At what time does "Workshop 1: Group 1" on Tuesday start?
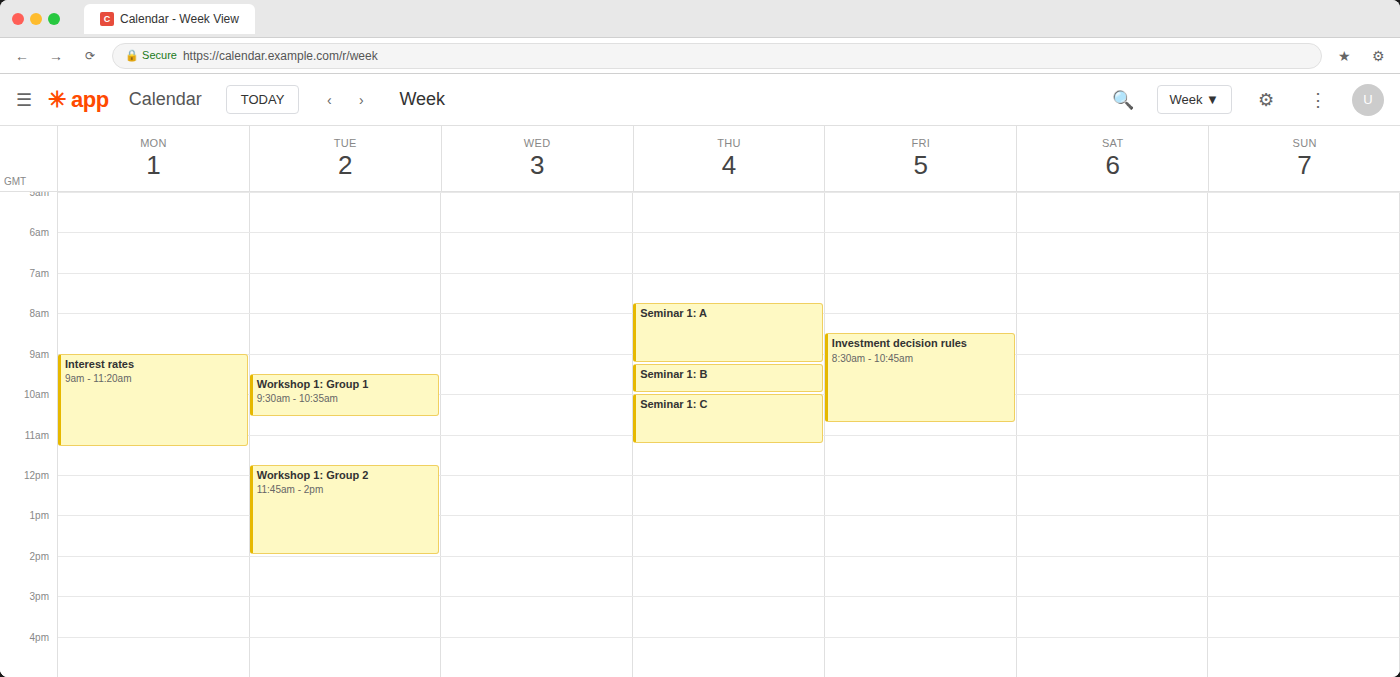
9:30 AM